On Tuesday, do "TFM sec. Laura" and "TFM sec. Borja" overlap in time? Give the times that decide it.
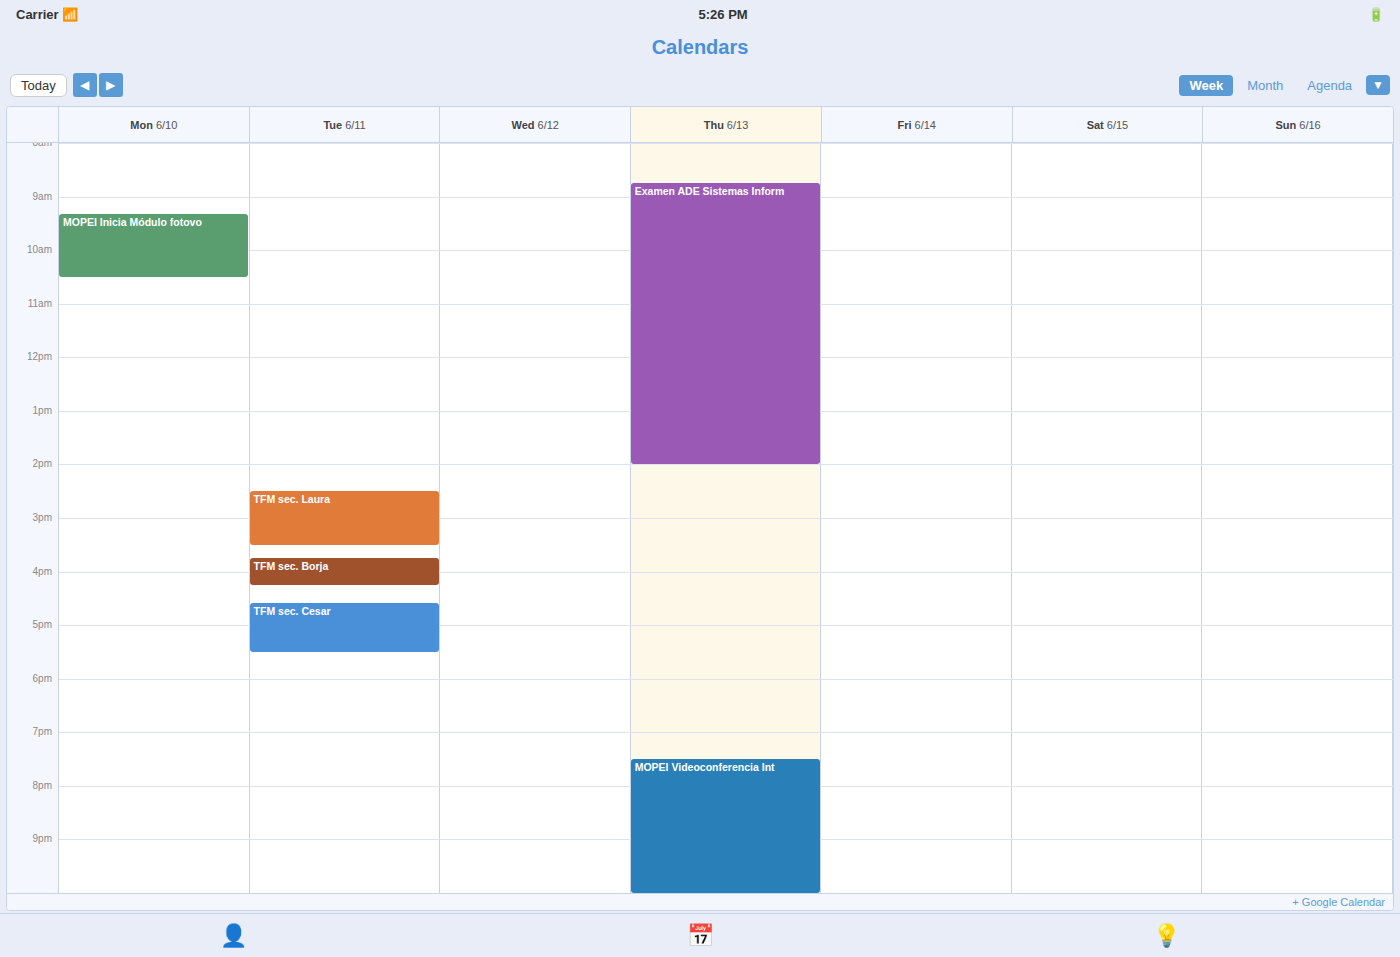
"TFM sec. Laura" ends at 3:30 PM and "TFM sec. Borja" starts at 3:45 PM -- no overlap.